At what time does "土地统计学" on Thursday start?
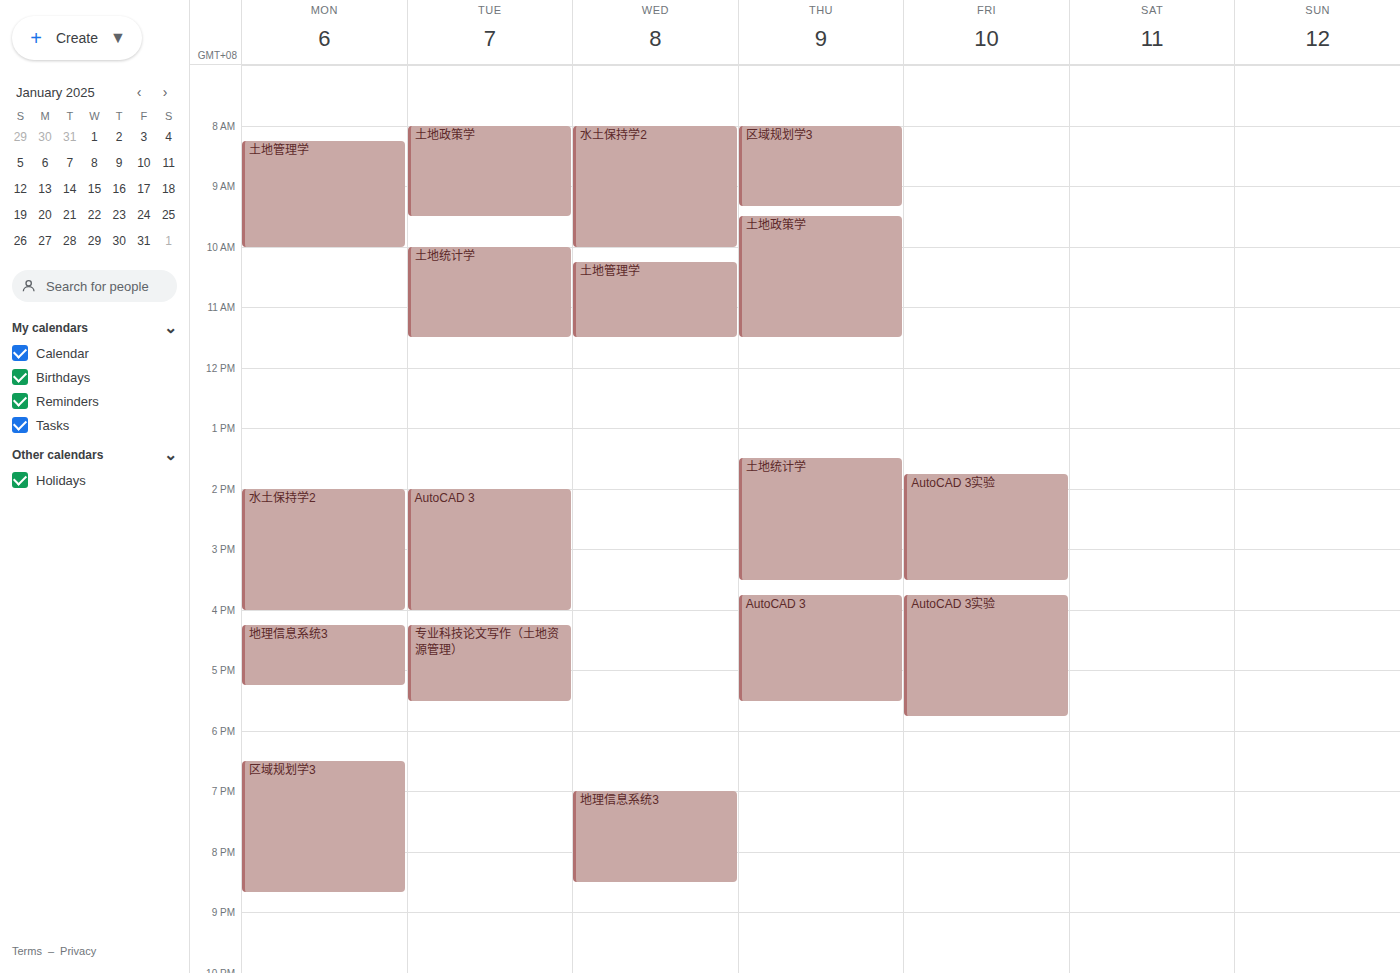
1:30 PM